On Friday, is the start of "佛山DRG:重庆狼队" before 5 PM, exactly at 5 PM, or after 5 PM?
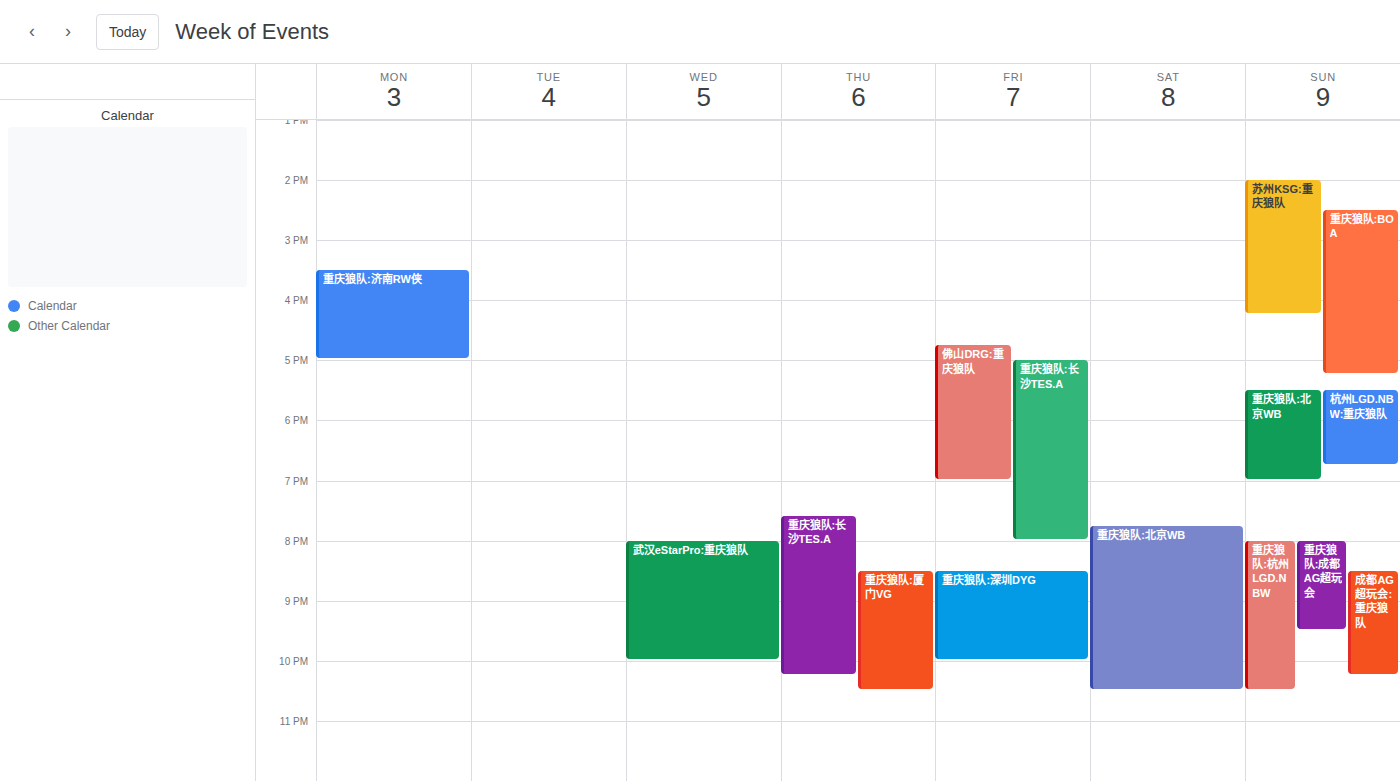
4:45 PM -- before 5 PM, 15 minutes above the 5 PM line.